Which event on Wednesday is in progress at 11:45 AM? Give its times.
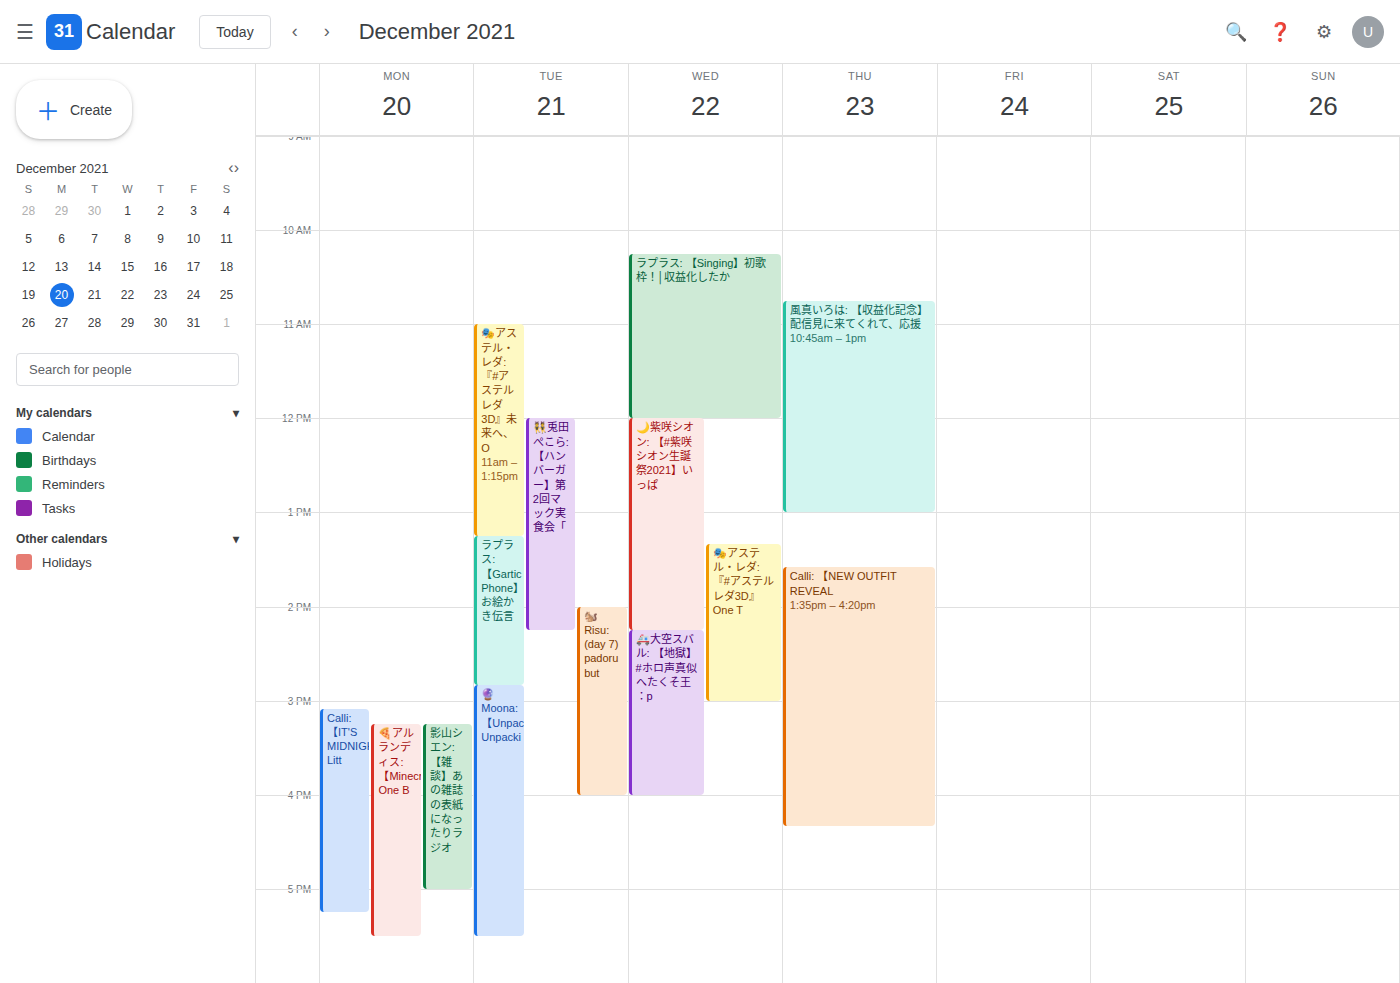
"ラプラス: 【Singing】初歌枠！│収益化したか", 10:15 AM to 12:00 PM